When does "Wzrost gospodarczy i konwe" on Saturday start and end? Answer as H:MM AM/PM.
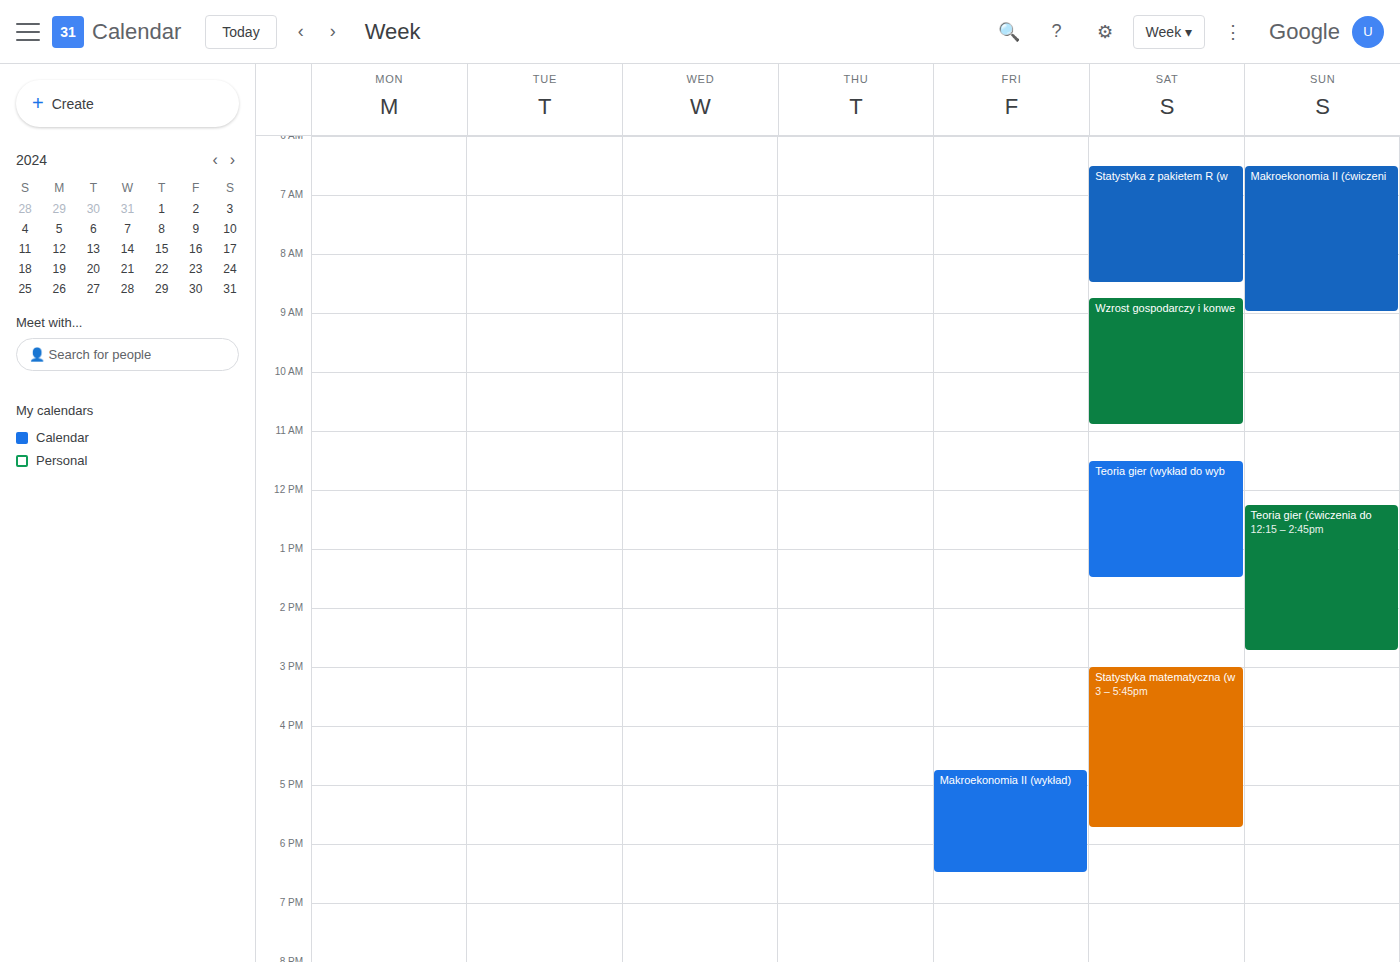
8:45 AM to 10:55 AM